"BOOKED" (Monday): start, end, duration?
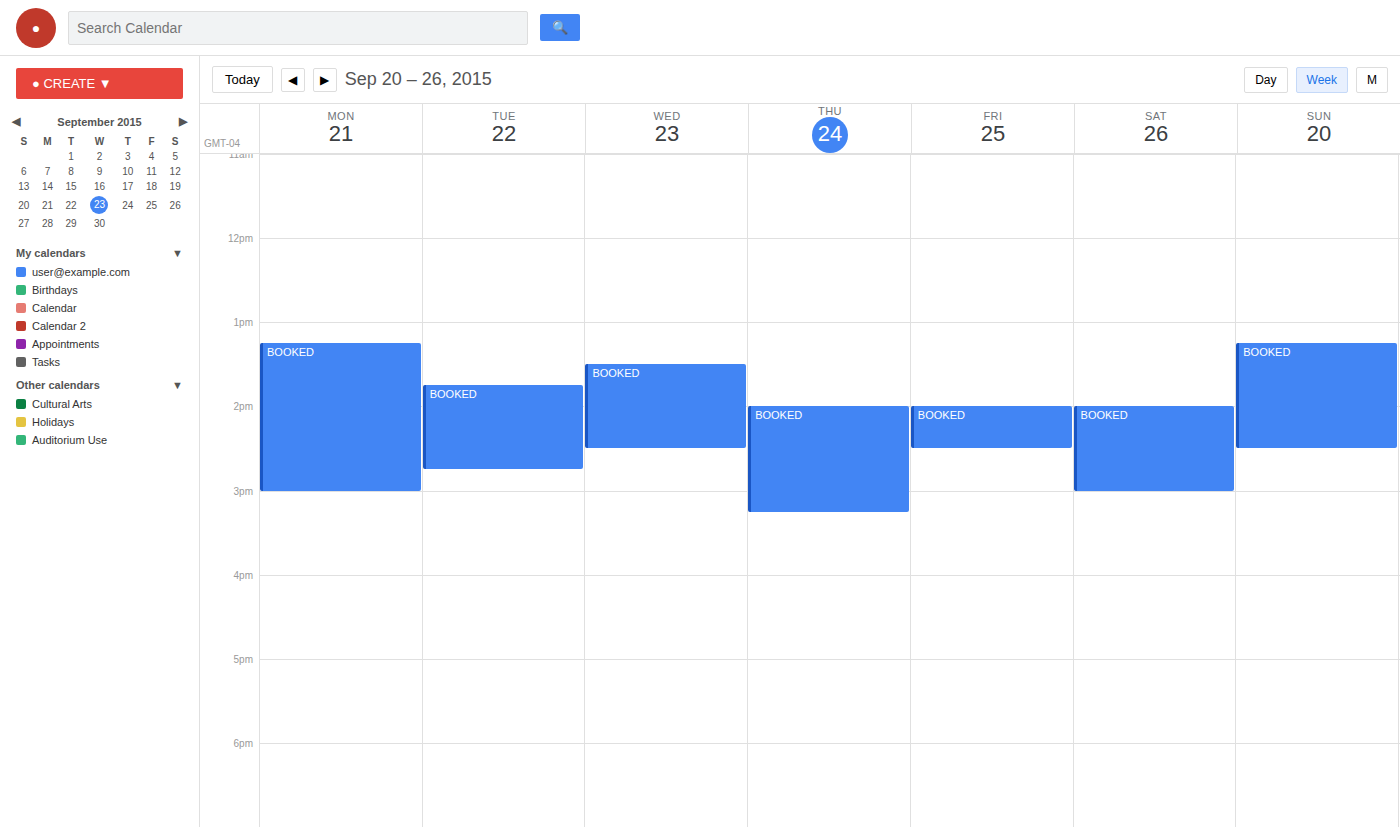
1:15 PM to 3:00 PM, 1 hour 45 minutes